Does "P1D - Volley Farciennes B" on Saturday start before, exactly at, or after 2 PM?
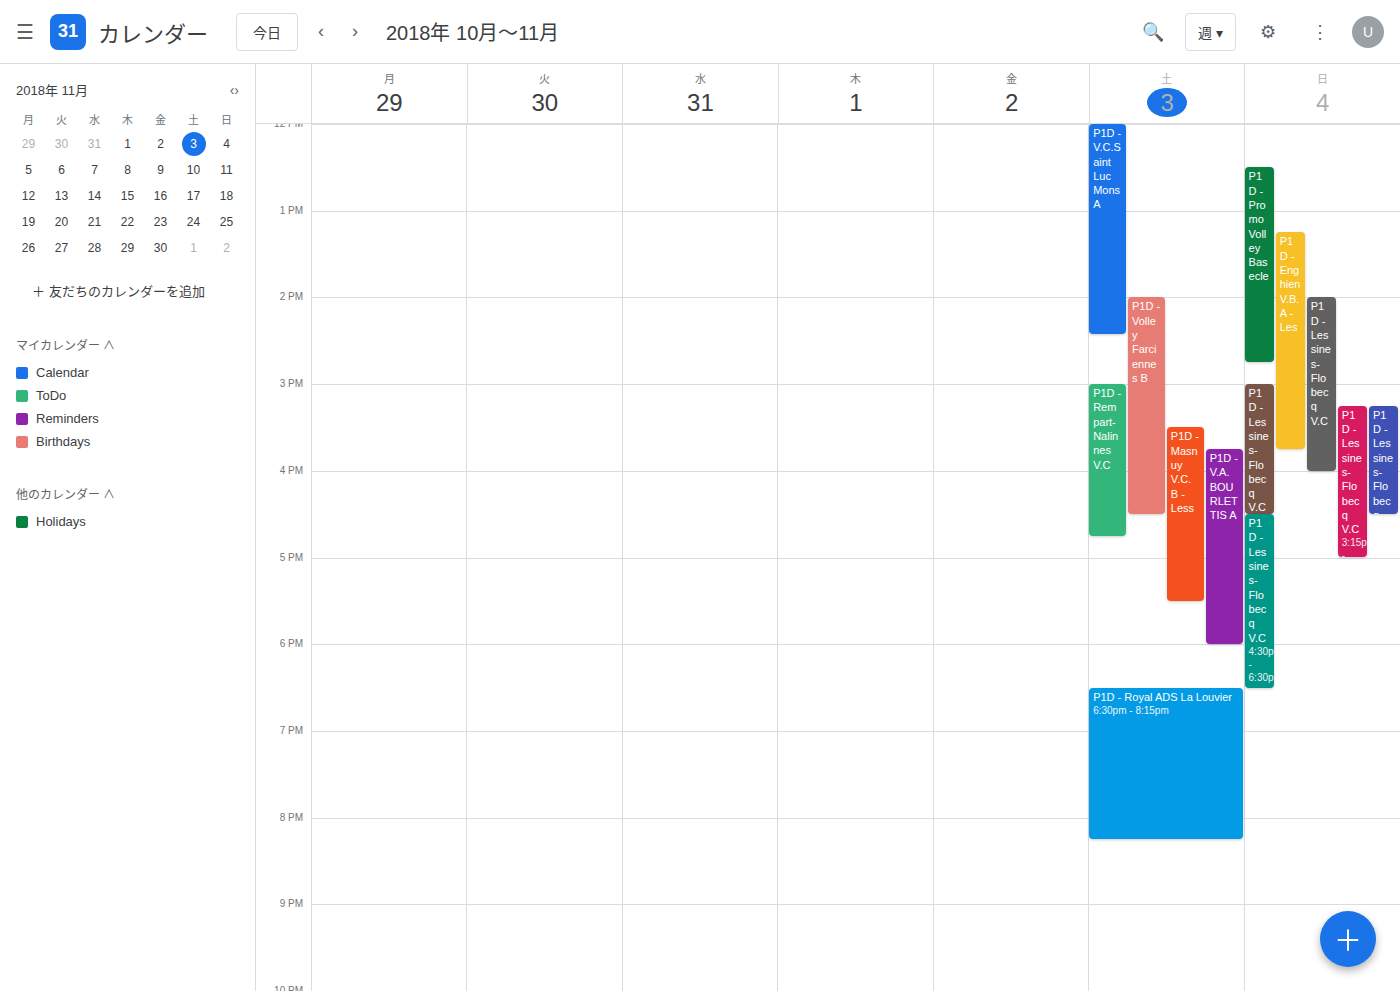
2:00 PM -- exactly at 2 PM, on the 2 PM line.